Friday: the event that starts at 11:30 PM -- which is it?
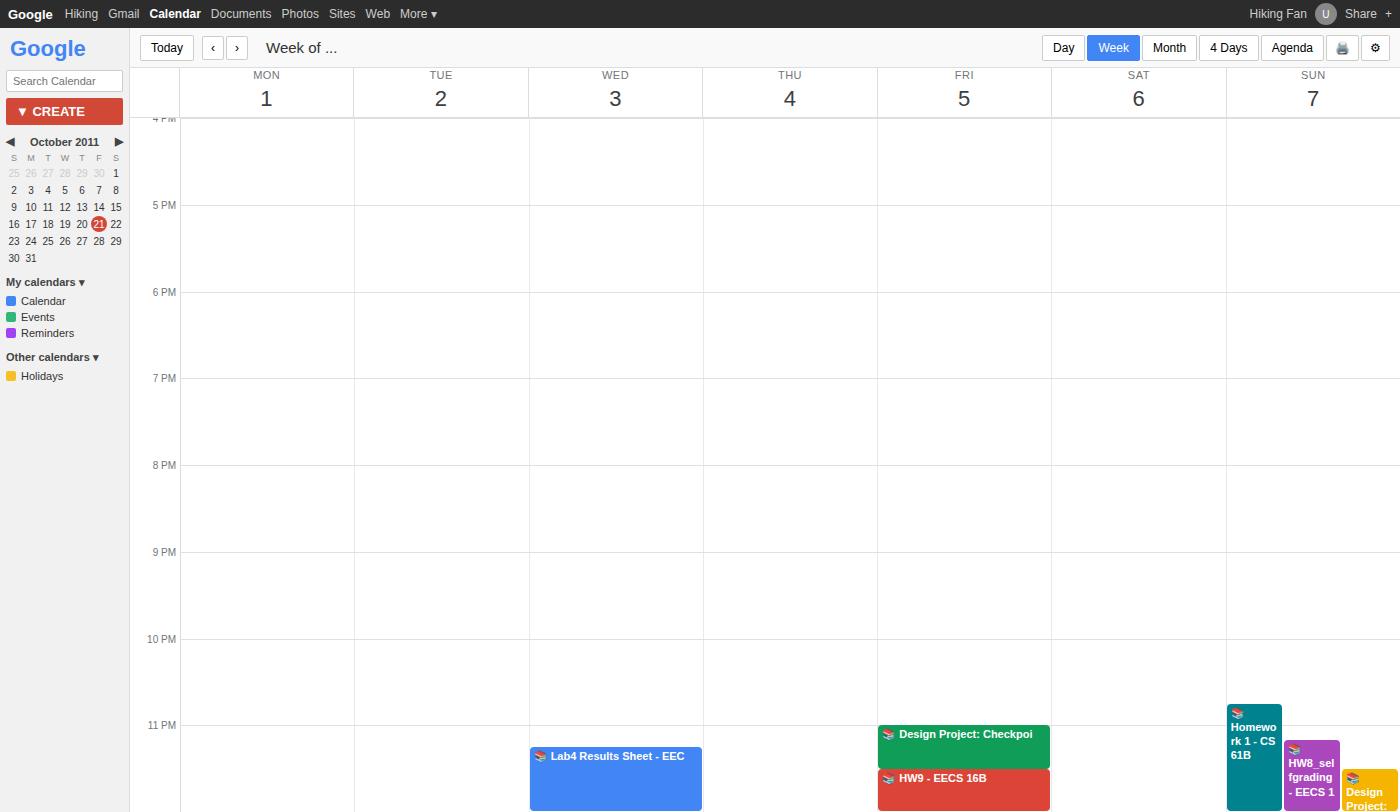
"📚 HW9 - EECS 16B"